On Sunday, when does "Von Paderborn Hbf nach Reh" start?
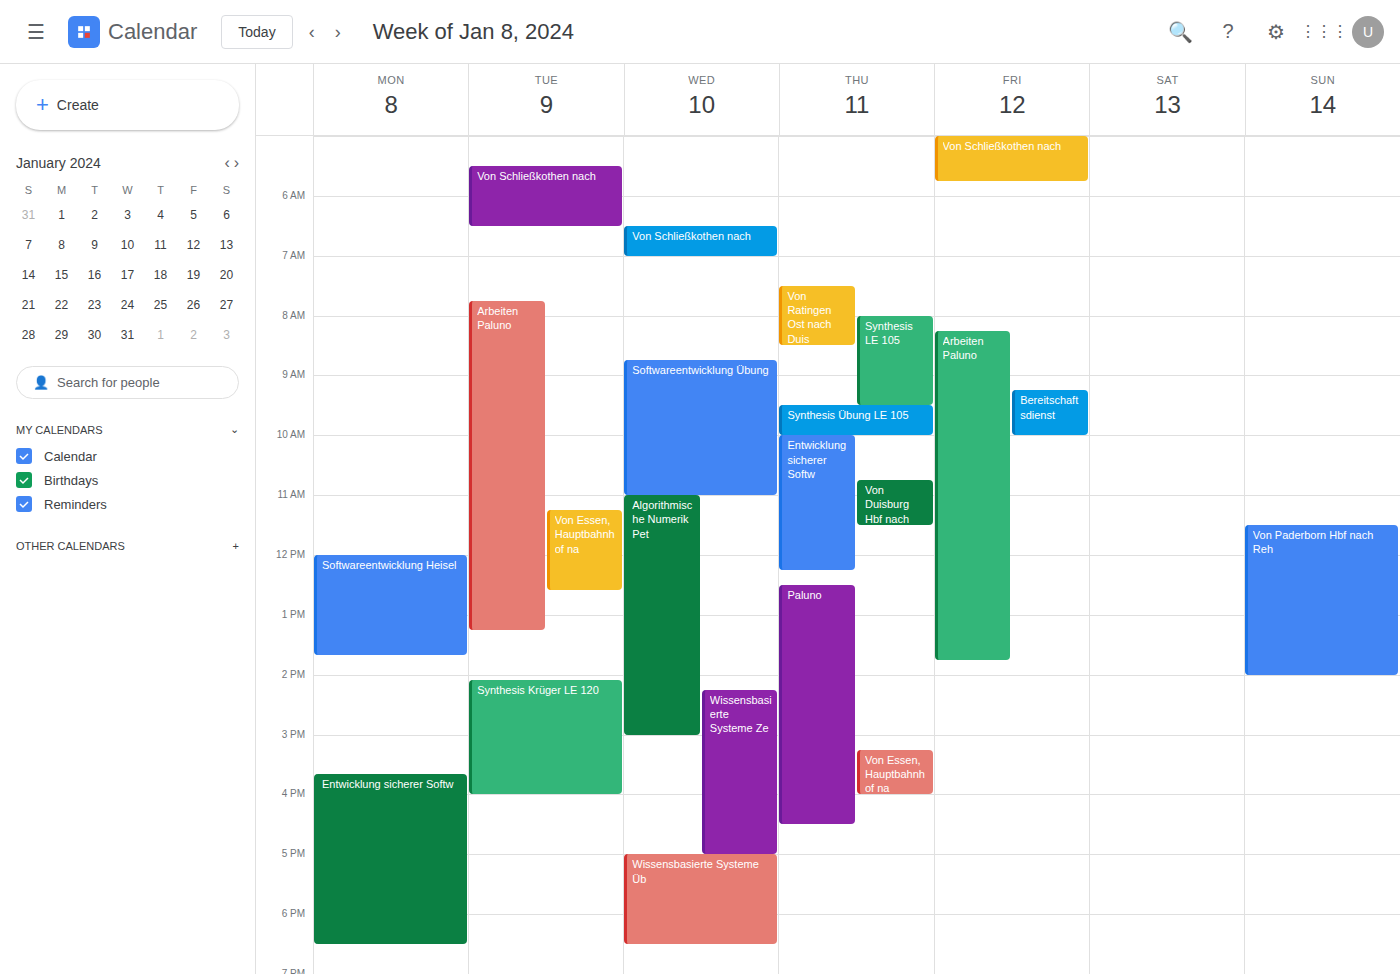
11:30